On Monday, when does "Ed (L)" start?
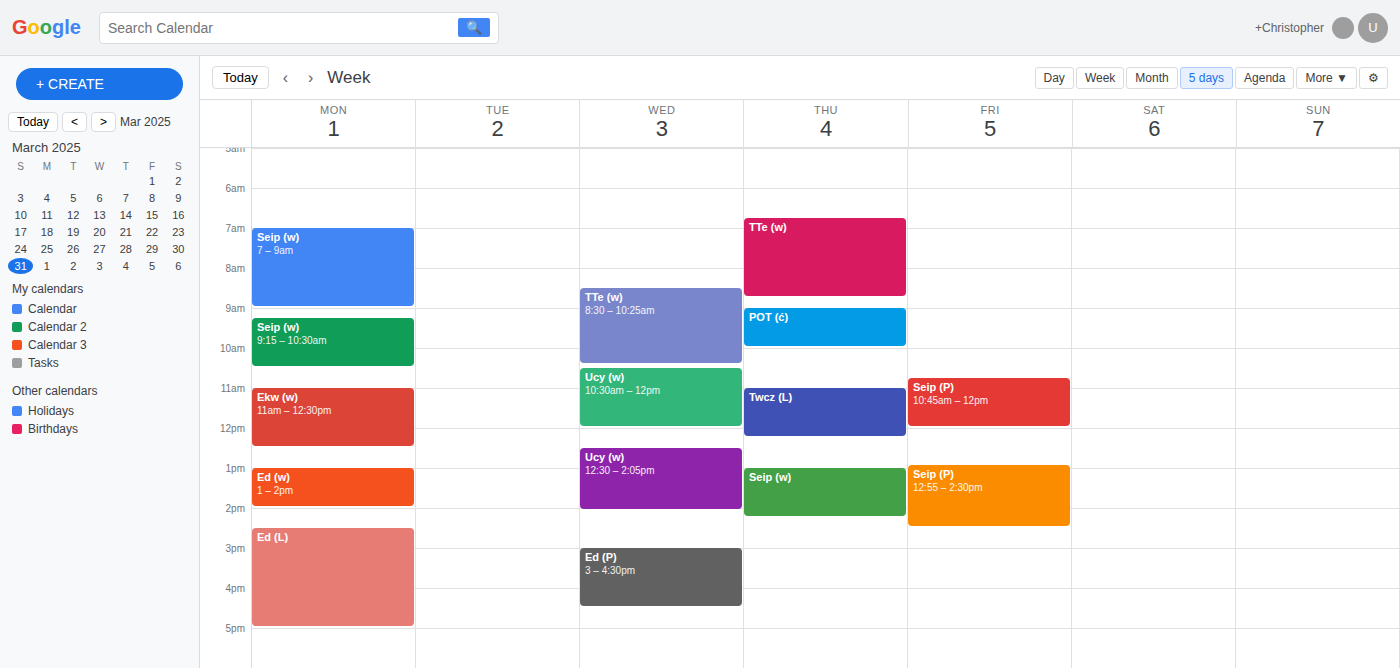
2:30 PM